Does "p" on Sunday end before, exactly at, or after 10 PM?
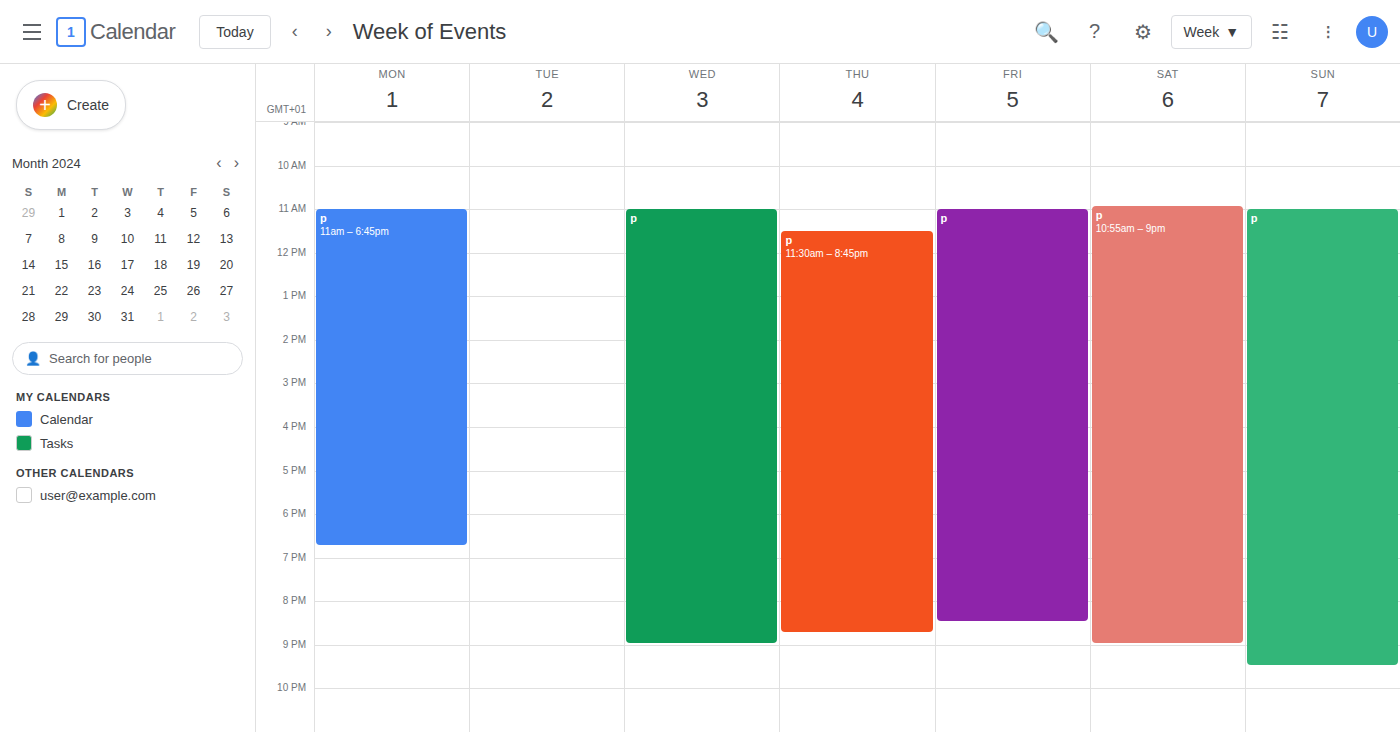
9:30 PM -- before 10 PM, 30 minutes above the 10 PM line.